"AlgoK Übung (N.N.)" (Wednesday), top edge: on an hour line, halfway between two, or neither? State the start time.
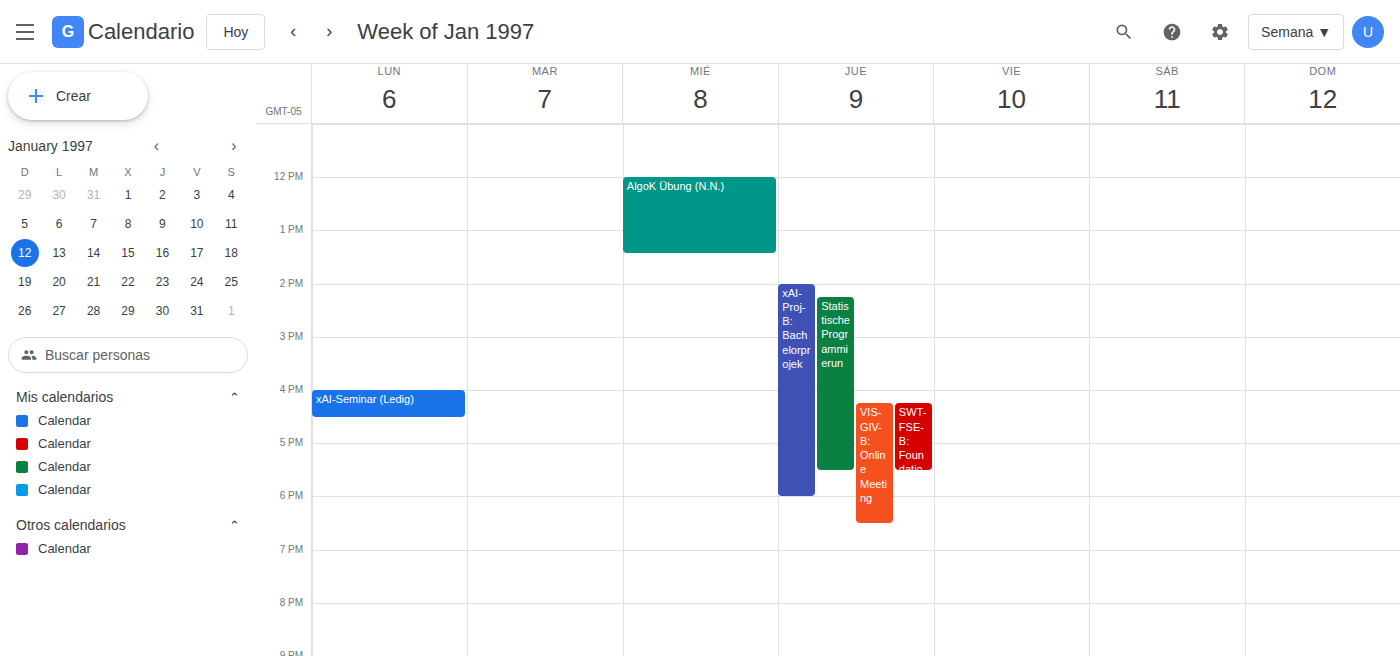
12:00 PM -- exactly on the 12 PM line.